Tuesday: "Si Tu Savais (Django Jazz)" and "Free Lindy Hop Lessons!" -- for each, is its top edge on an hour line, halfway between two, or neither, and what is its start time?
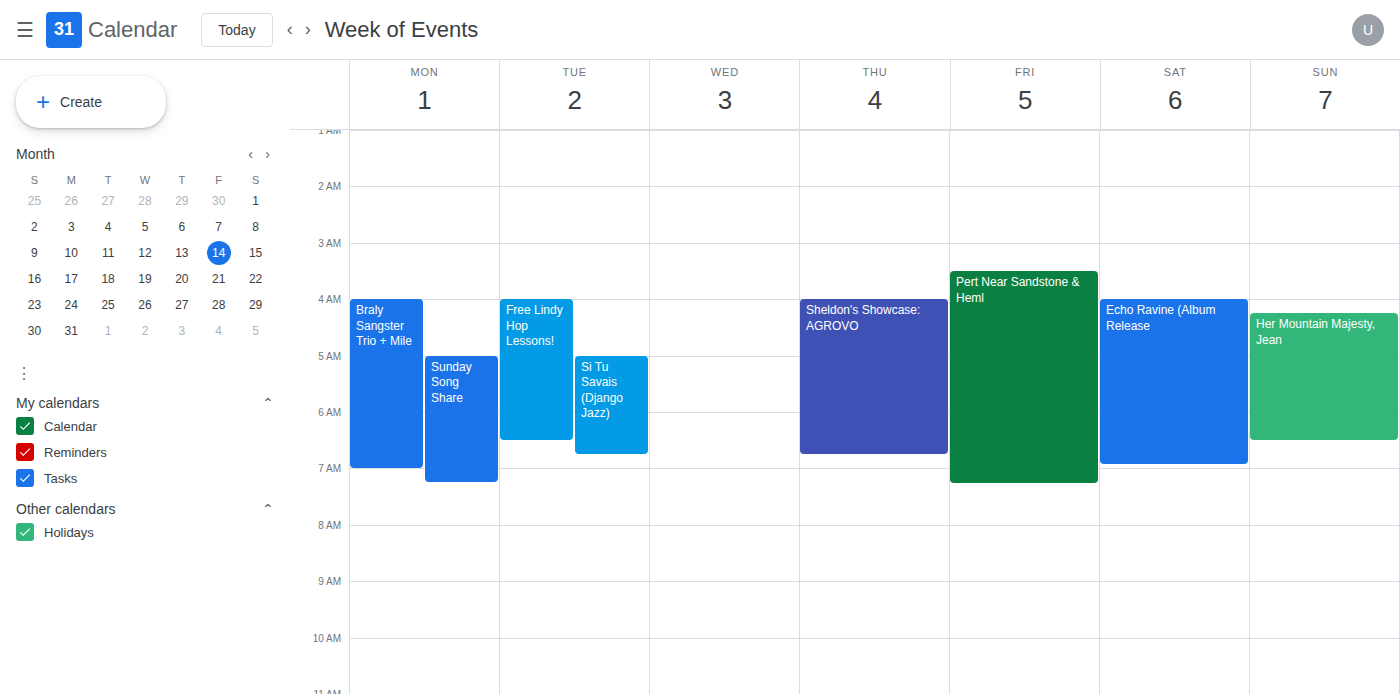
"Si Tu Savais (Django Jazz)": 5:00 AM, exactly on the 5 AM line. "Free Lindy Hop Lessons!": 4:00 AM, exactly on the 4 AM line.